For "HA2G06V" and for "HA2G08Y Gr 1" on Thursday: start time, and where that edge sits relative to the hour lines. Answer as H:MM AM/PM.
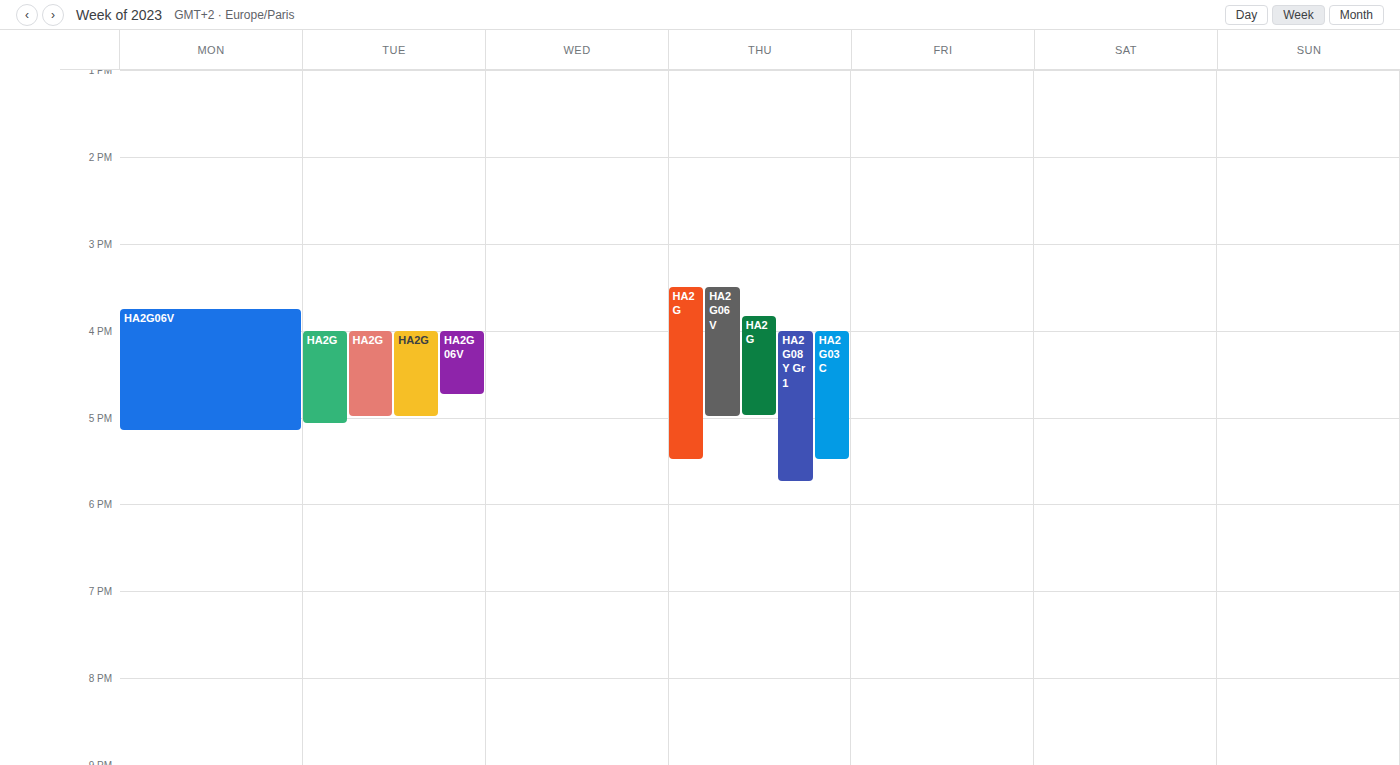
"HA2G06V": 3:30 PM, halfway between the 3 PM and 4 PM lines. "HA2G08Y Gr 1": 4:00 PM, exactly on the 4 PM line.